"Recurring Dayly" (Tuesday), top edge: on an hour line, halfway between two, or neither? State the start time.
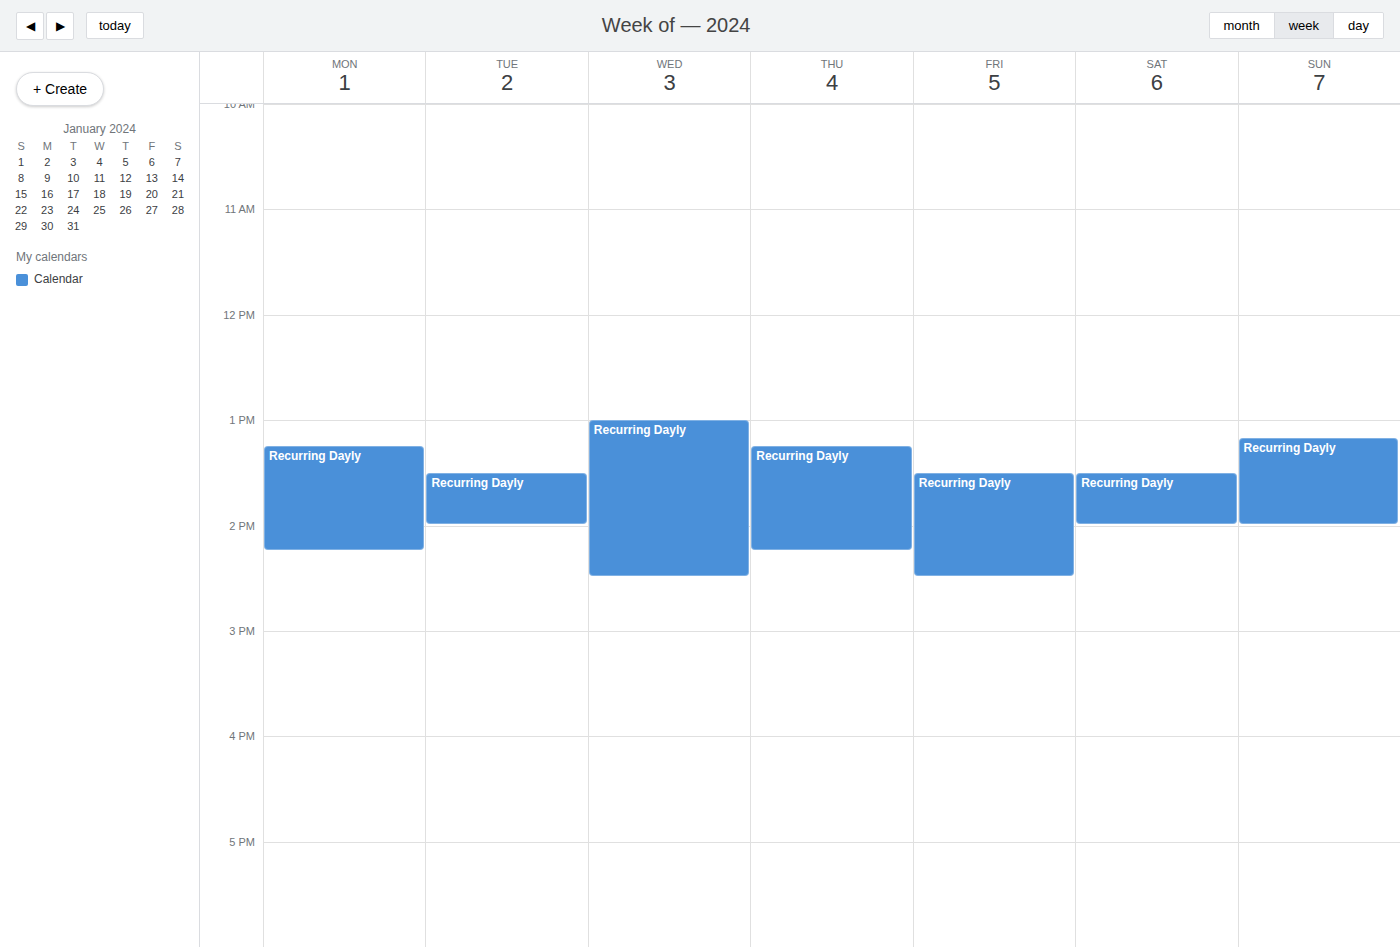
1:30 PM -- halfway between the 1 PM and 2 PM lines.